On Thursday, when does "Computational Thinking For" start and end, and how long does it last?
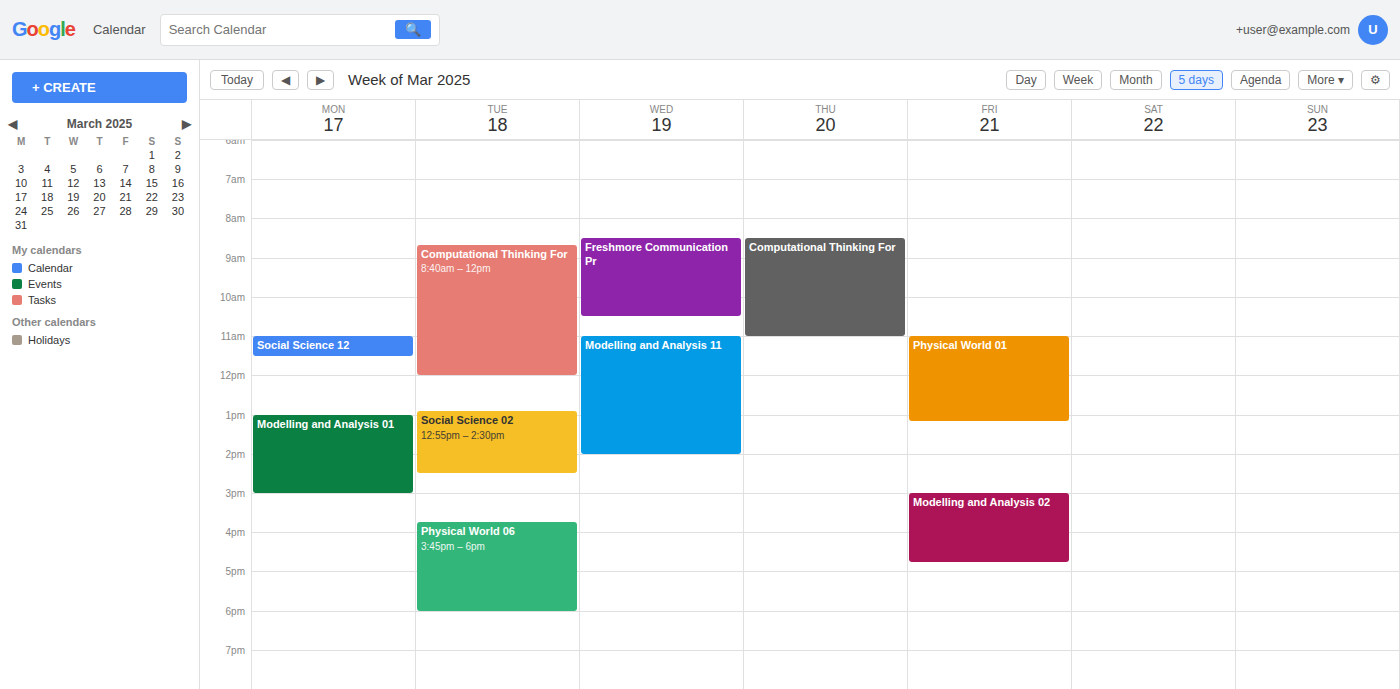
8:30 AM to 11:00 AM, 2 hours 30 minutes